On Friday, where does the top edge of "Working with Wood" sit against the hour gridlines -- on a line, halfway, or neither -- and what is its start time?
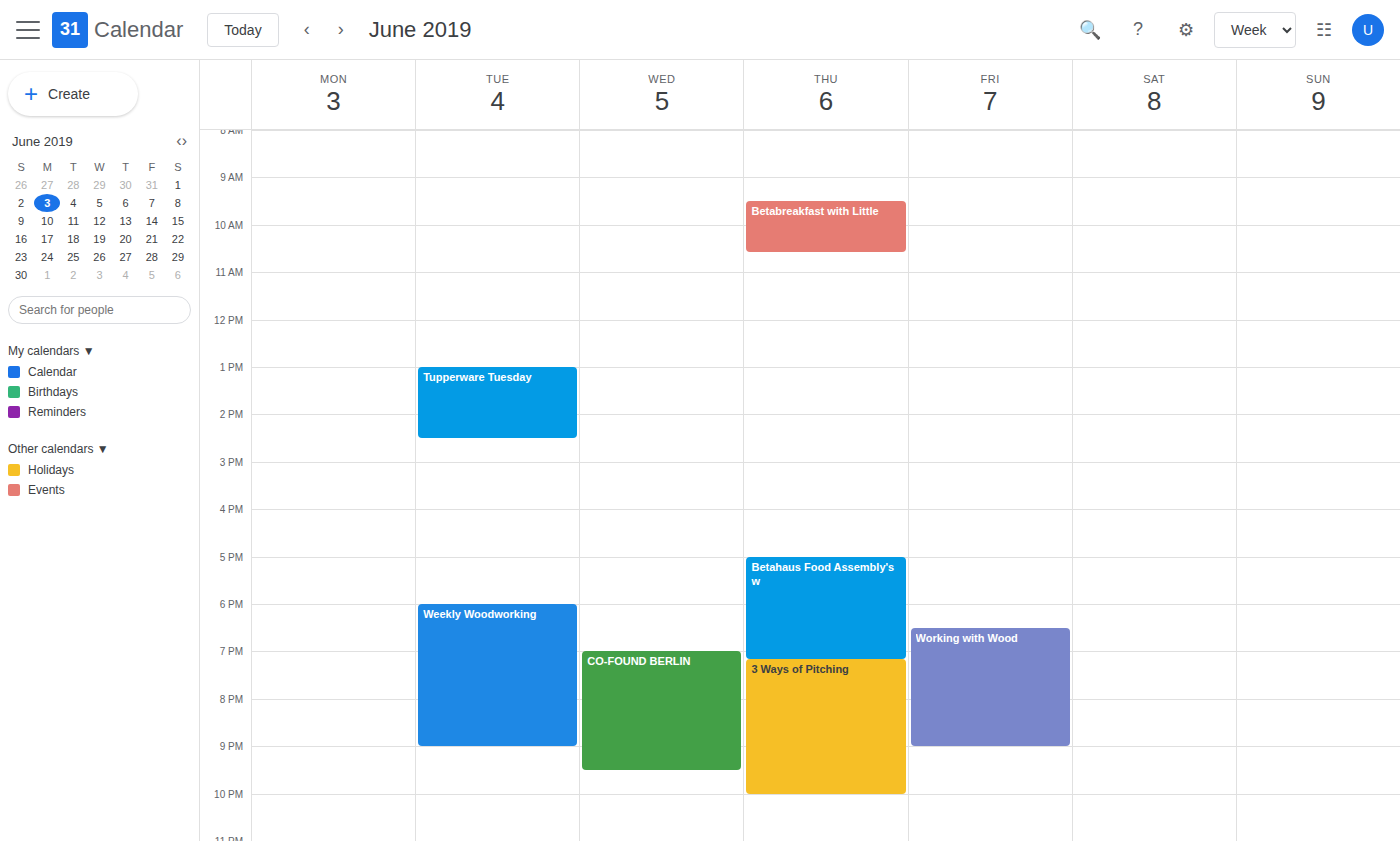
6:30 PM -- halfway between the 6 PM and 7 PM lines.